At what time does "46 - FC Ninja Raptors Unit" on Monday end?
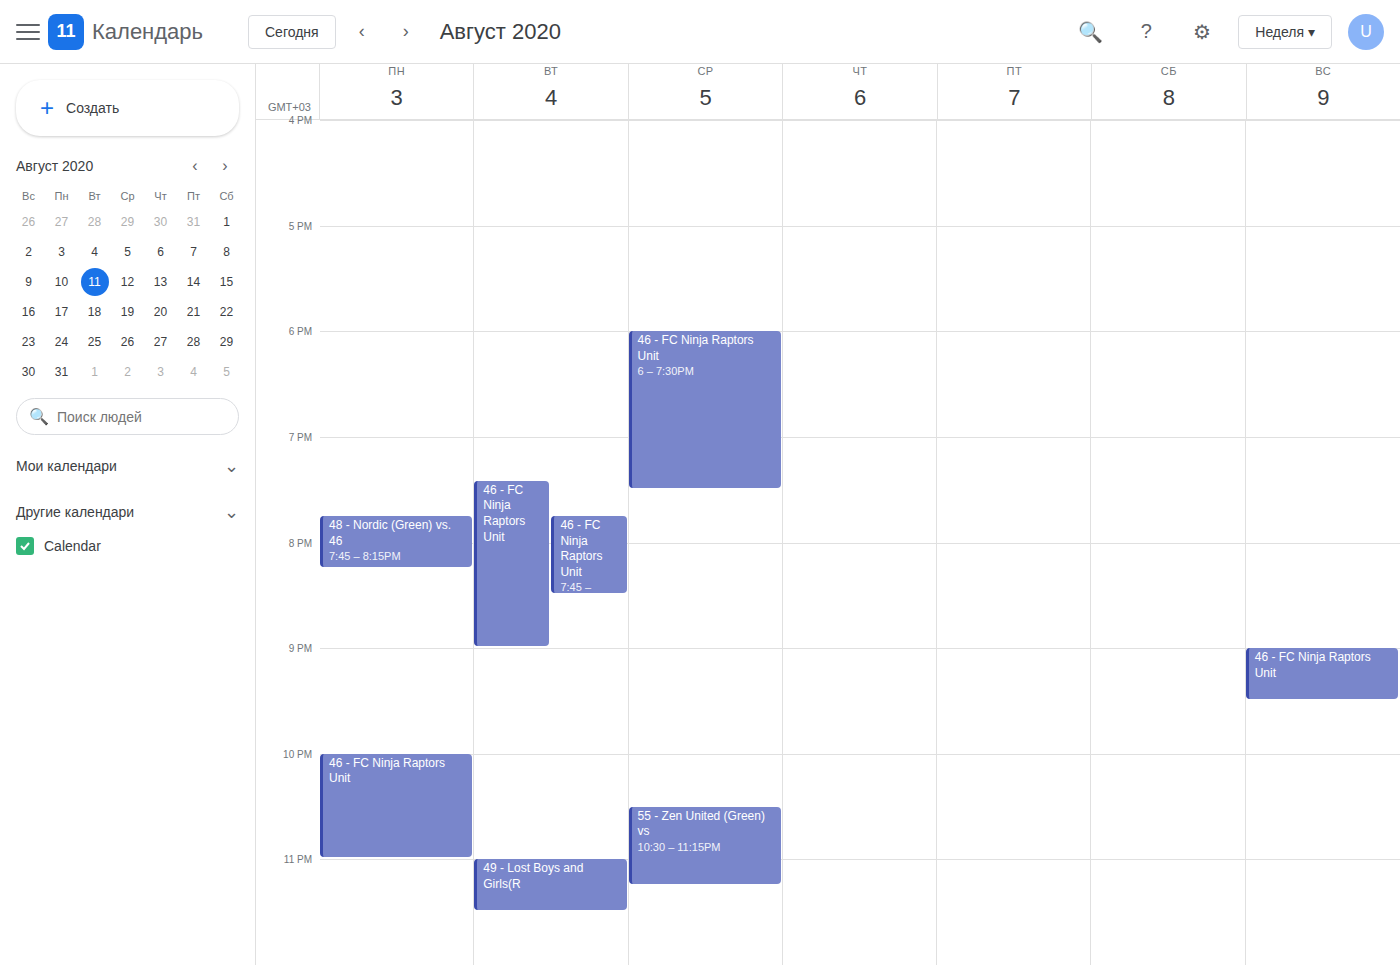
11:00 PM